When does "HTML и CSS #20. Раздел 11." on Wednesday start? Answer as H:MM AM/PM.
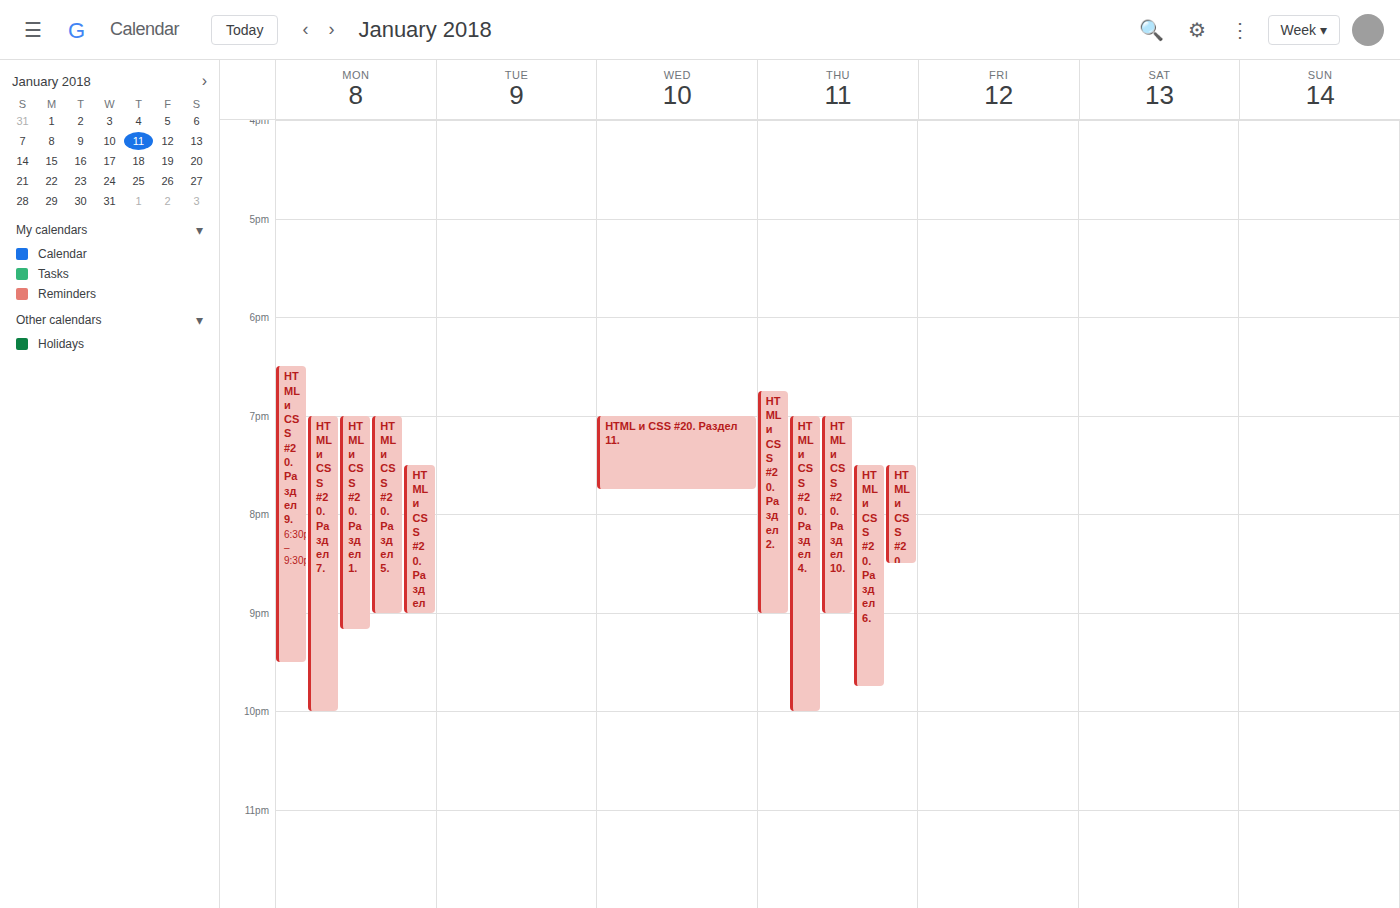
7:00 PM